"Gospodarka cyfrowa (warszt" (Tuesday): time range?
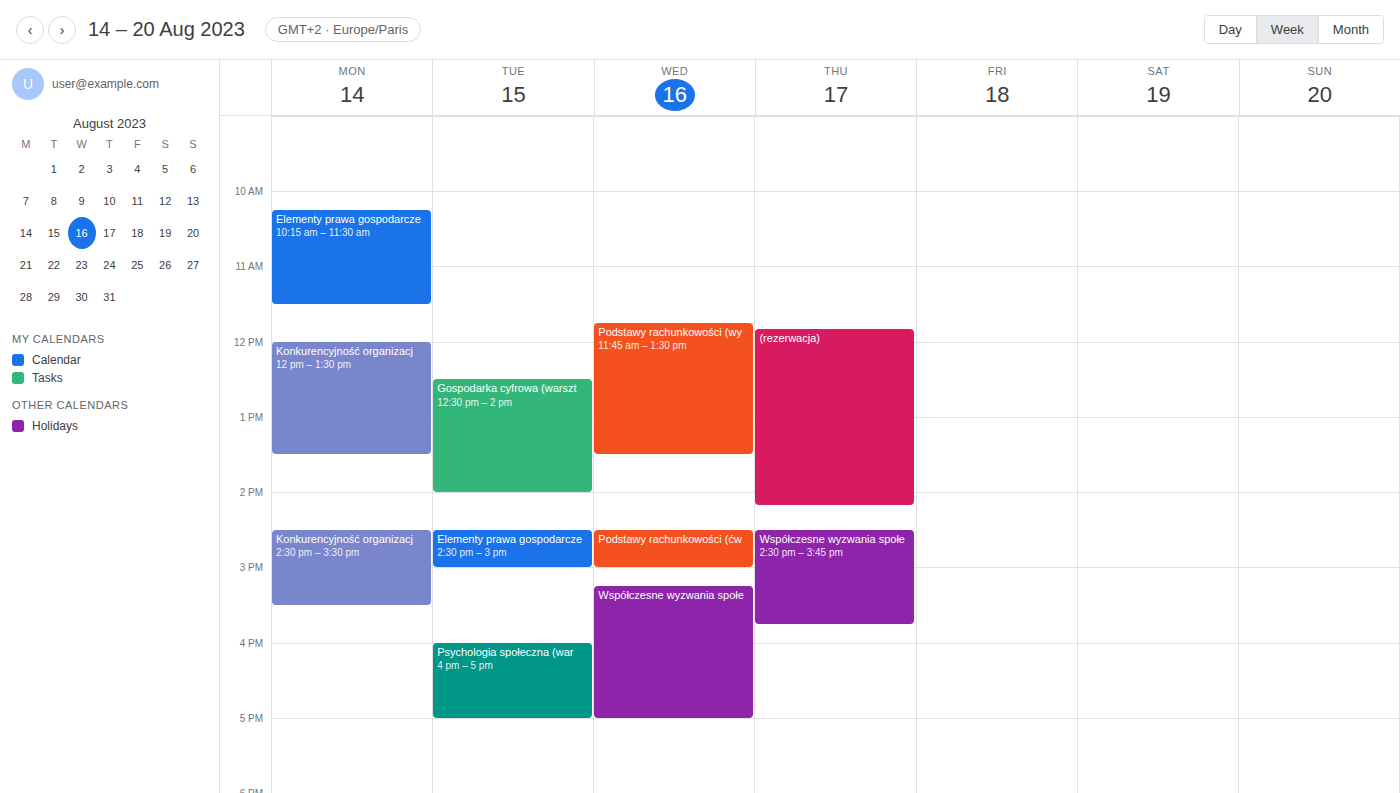
12:30 PM to 2:00 PM